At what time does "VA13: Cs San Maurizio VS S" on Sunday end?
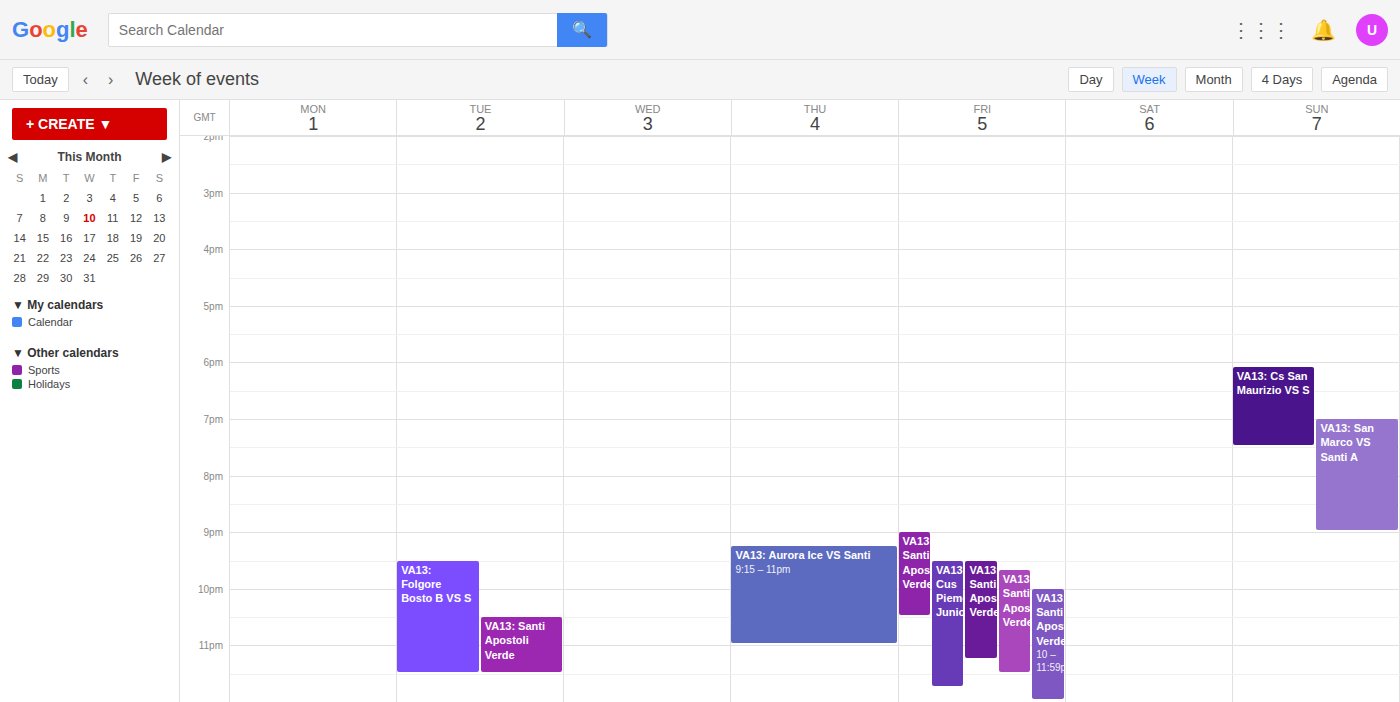
7:30 PM